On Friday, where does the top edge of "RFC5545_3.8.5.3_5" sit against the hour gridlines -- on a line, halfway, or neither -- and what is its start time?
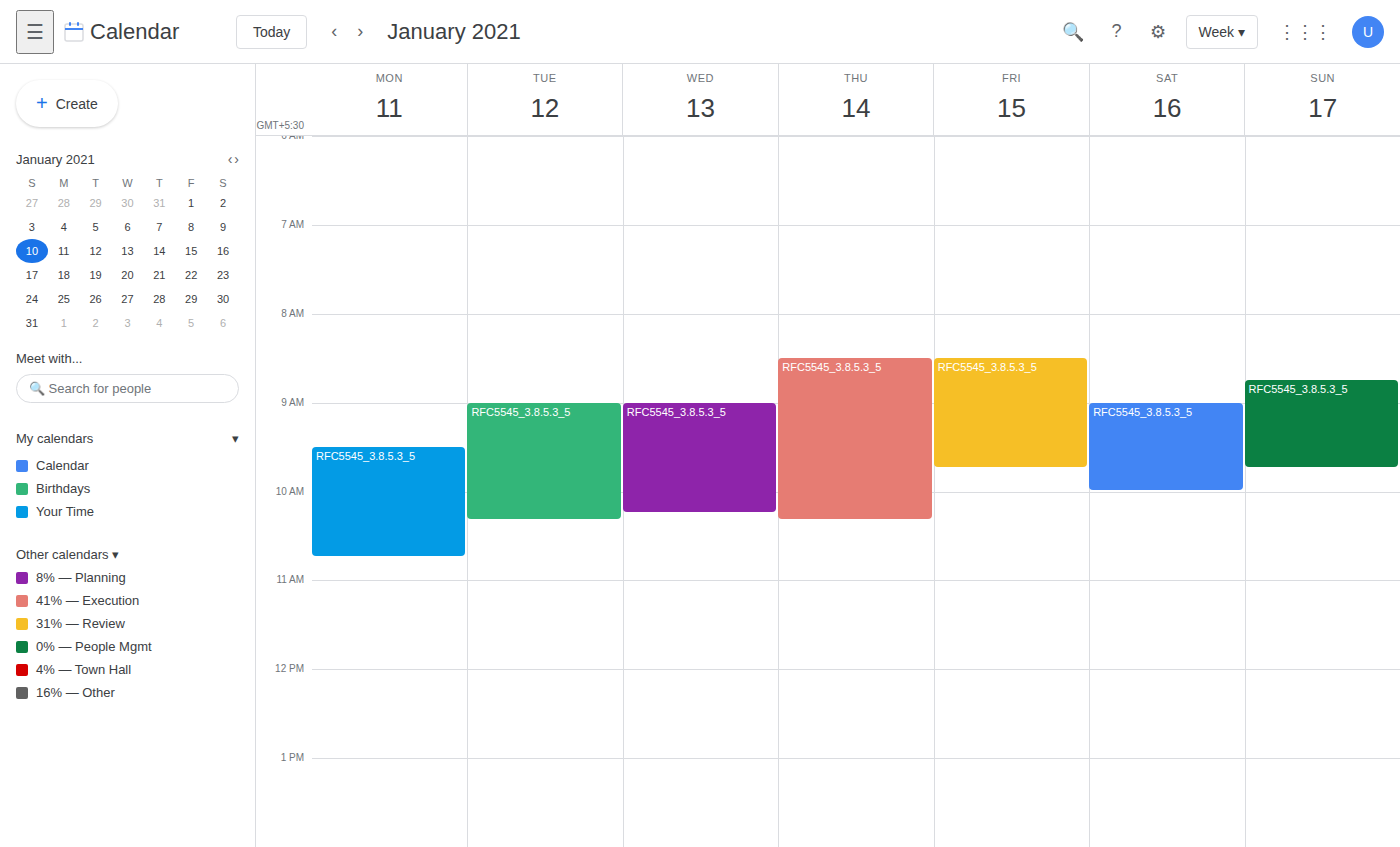
8:30 AM -- halfway between the 8 AM and 9 AM lines.